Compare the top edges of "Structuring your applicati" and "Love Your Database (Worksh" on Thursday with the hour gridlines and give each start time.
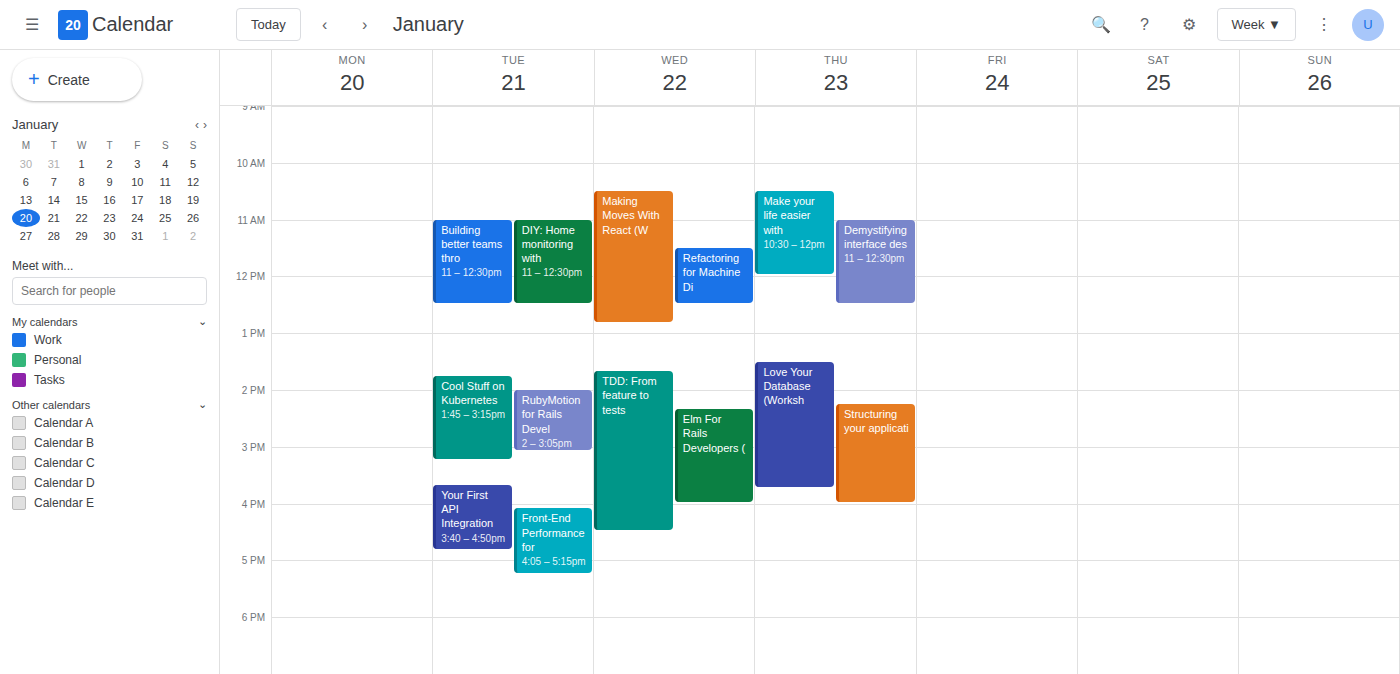
"Structuring your applicati": 2:15 PM, neither: a quarter of the way from the 2 PM line to the 3 PM line. "Love Your Database (Worksh": 1:30 PM, halfway between the 1 PM and 2 PM lines.